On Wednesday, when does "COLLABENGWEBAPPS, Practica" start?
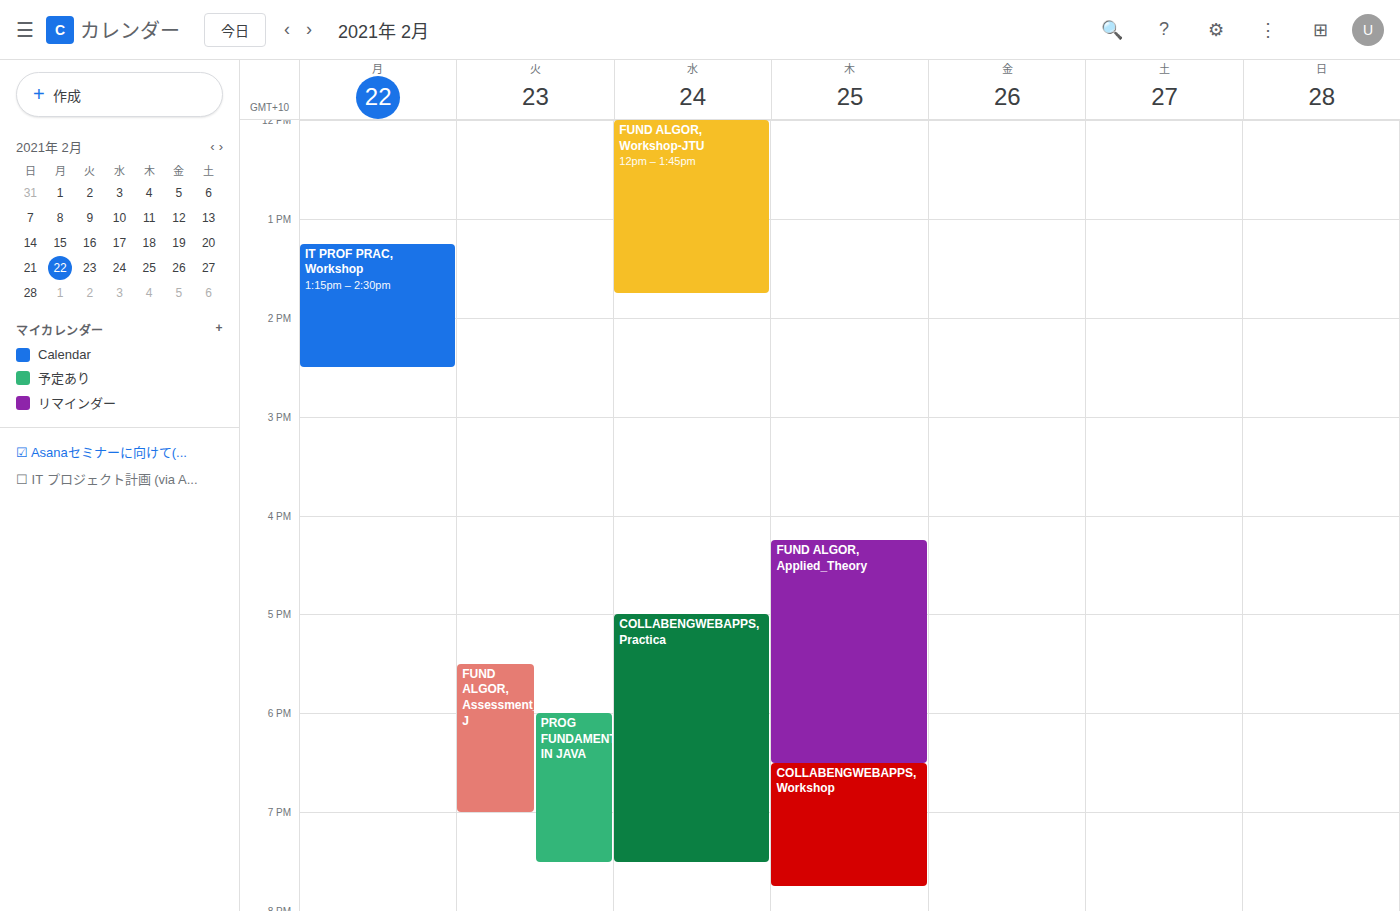
5:00 PM